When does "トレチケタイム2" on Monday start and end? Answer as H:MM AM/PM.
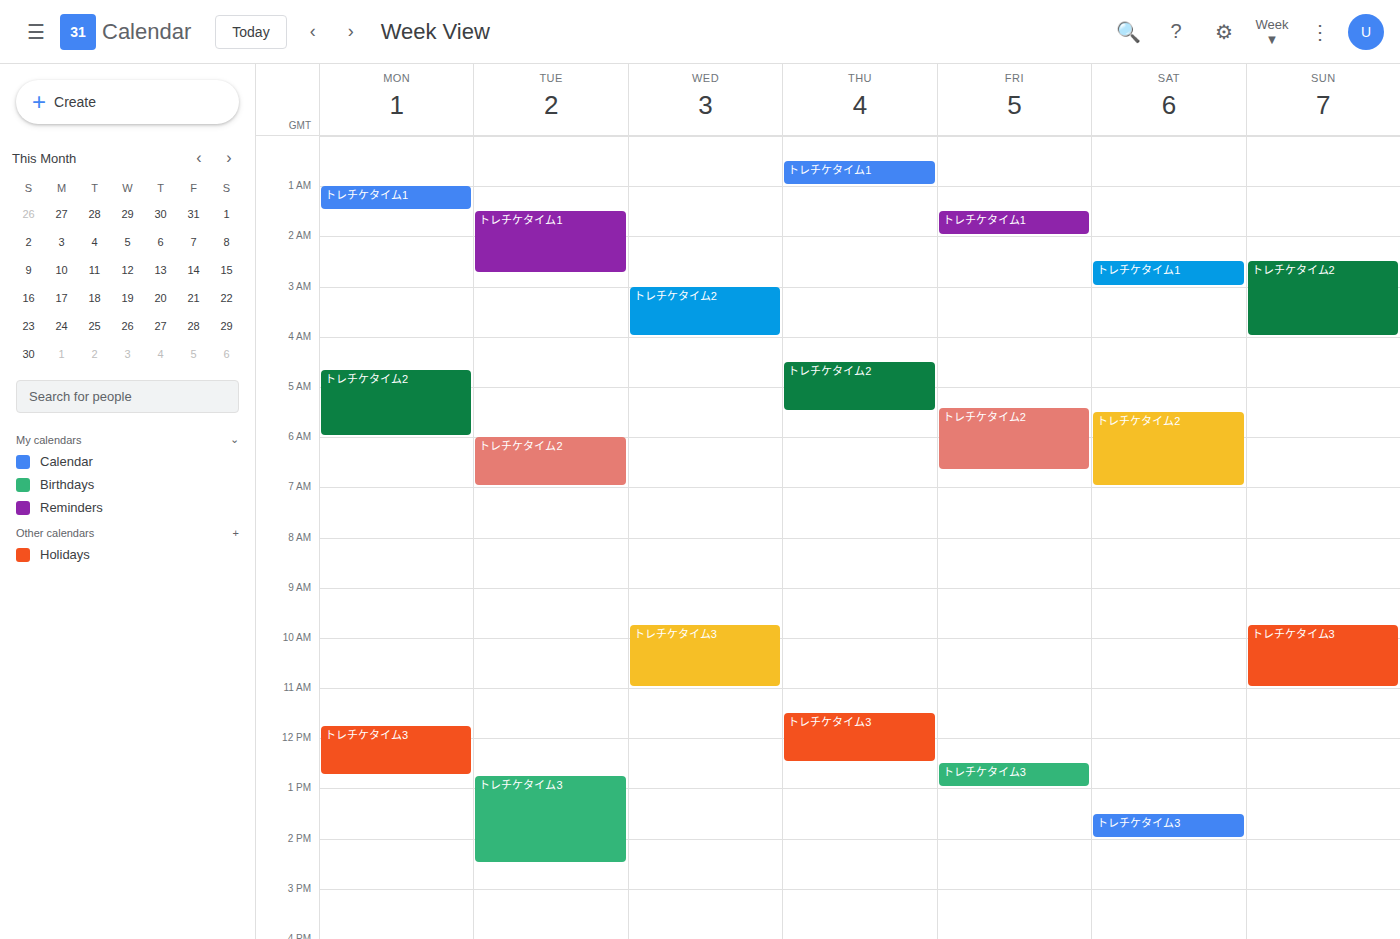
4:40 AM to 6:00 AM